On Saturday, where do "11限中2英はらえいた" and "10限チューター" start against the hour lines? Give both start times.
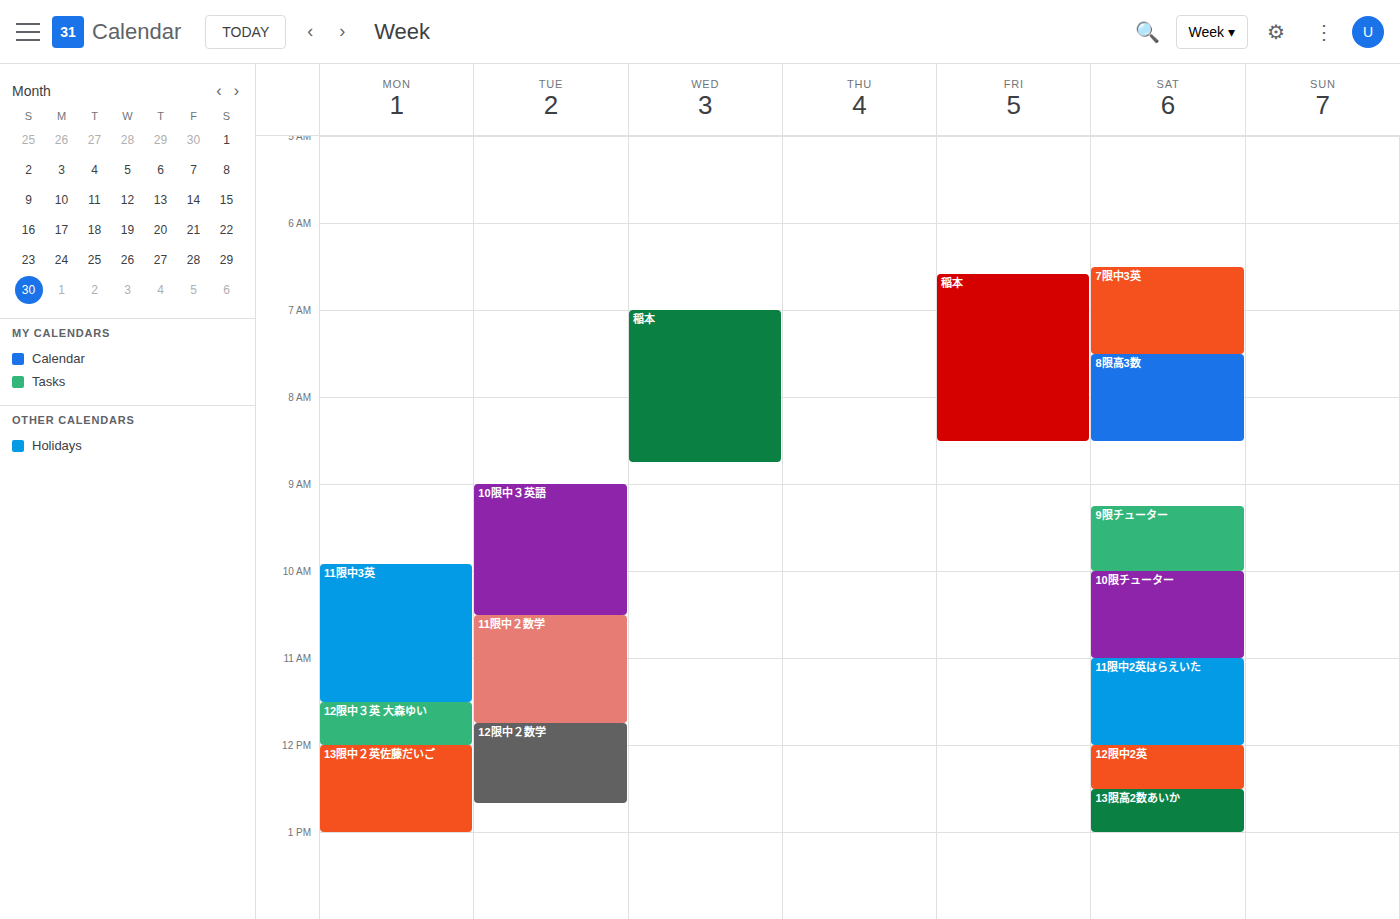
"11限中2英はらえいた": 11:00 AM, exactly on the 11 AM line. "10限チューター": 10:00 AM, exactly on the 10 AM line.